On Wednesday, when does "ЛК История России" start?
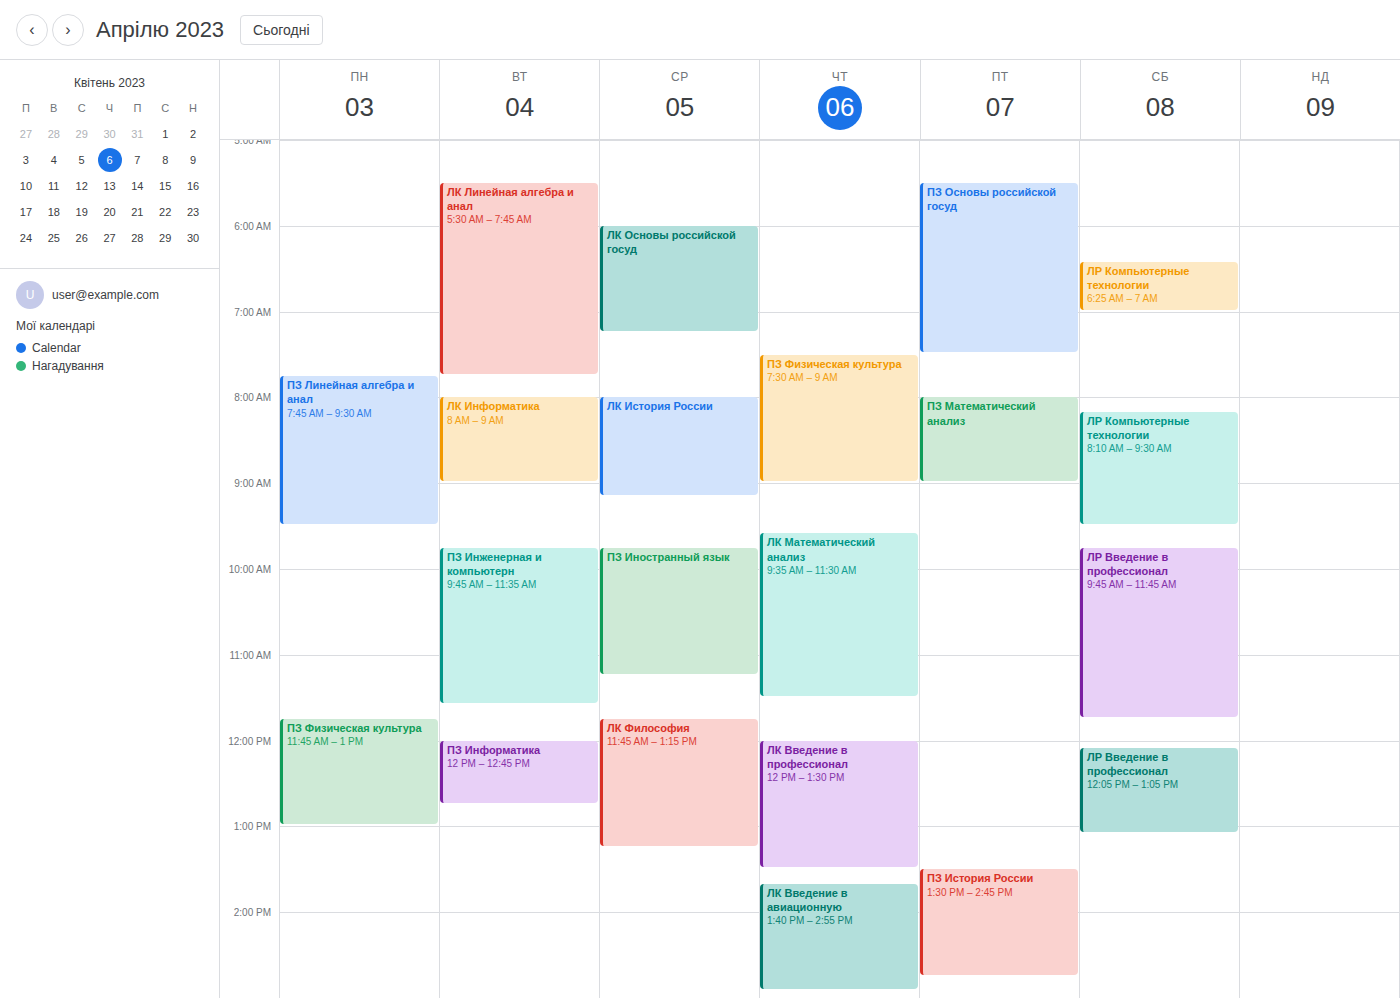
8:00 AM